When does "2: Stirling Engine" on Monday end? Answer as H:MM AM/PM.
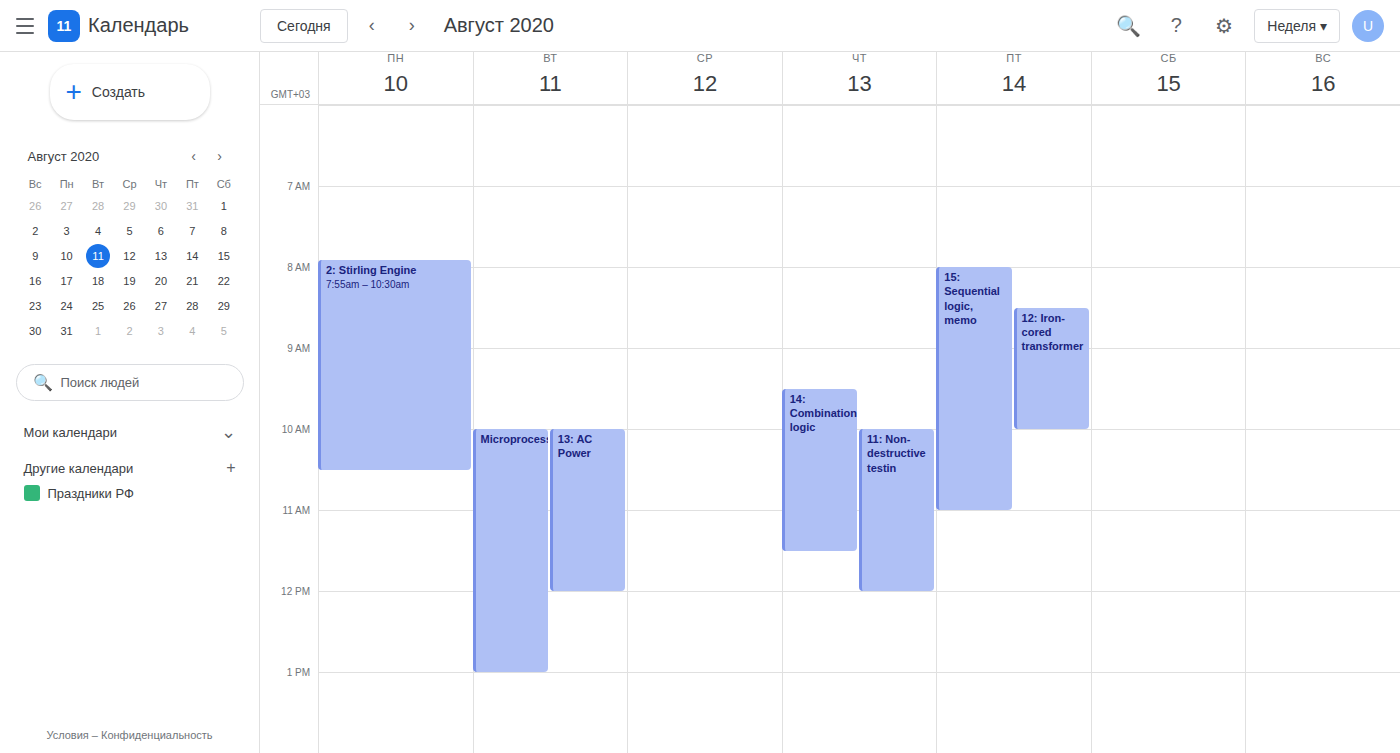
10:30 AM